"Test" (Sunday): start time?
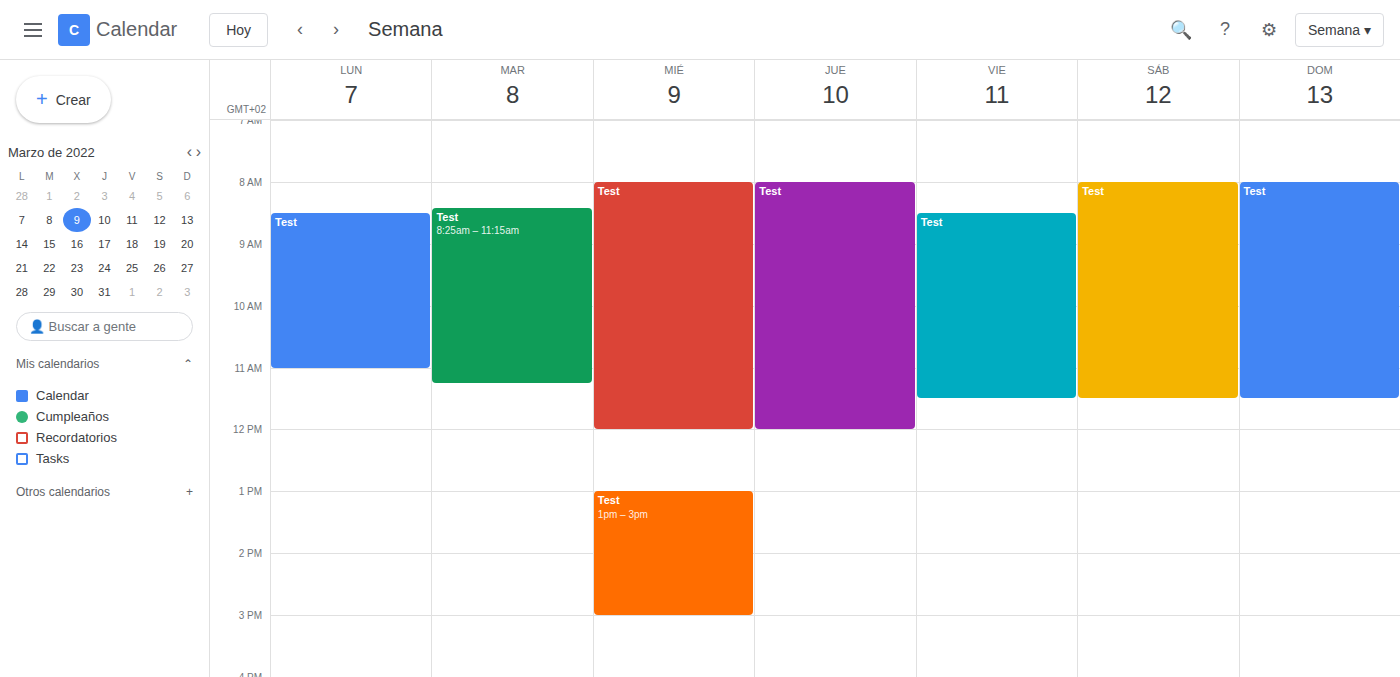
08:00